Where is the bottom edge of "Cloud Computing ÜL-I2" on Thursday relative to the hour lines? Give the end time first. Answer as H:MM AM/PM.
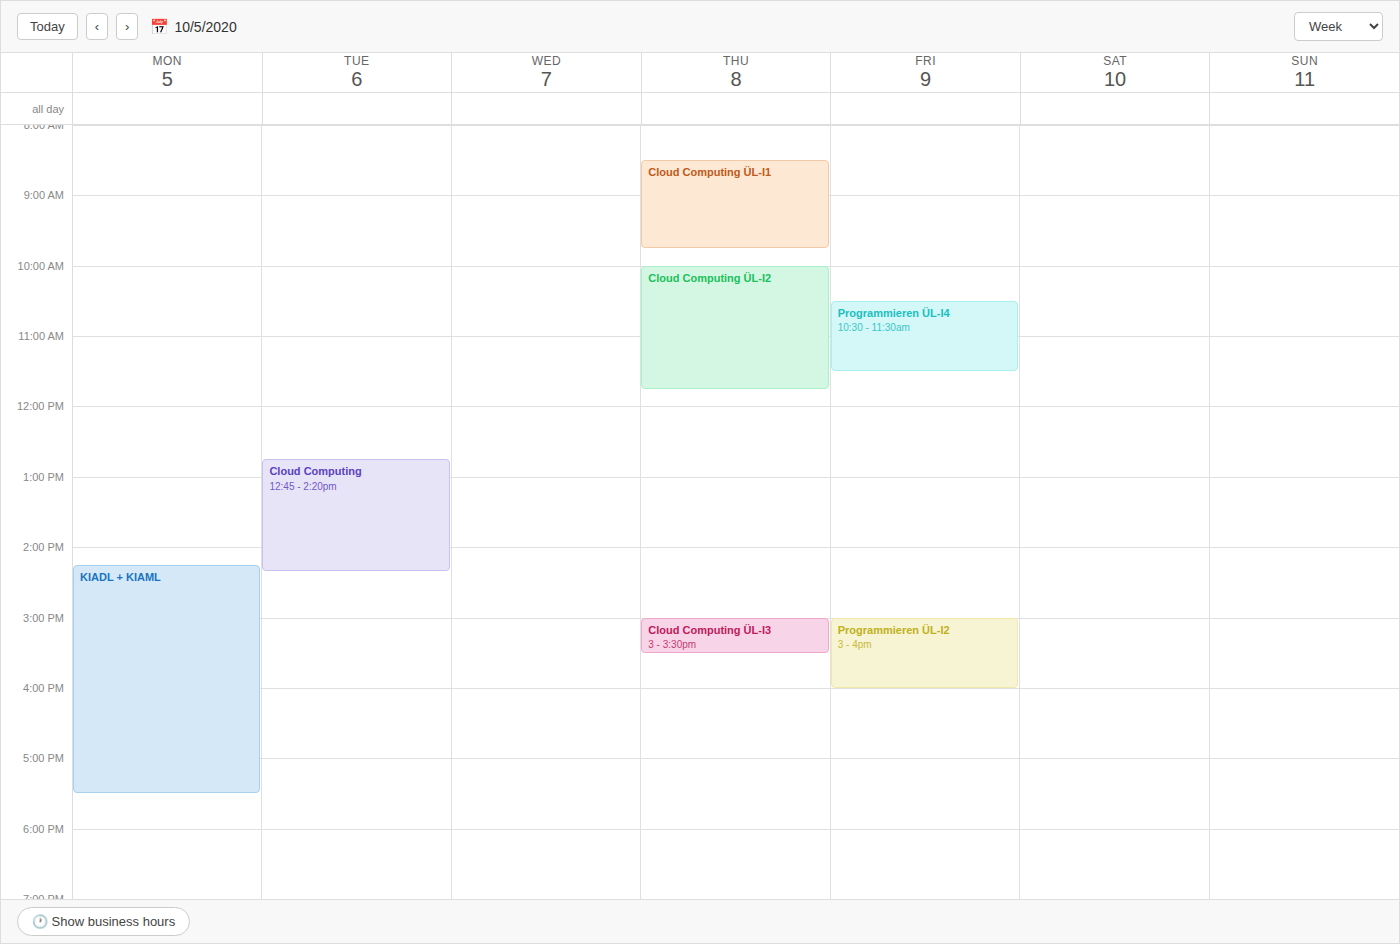
11:45 AM -- neither: three quarters of the way from the 11 AM line to the 12 PM line.